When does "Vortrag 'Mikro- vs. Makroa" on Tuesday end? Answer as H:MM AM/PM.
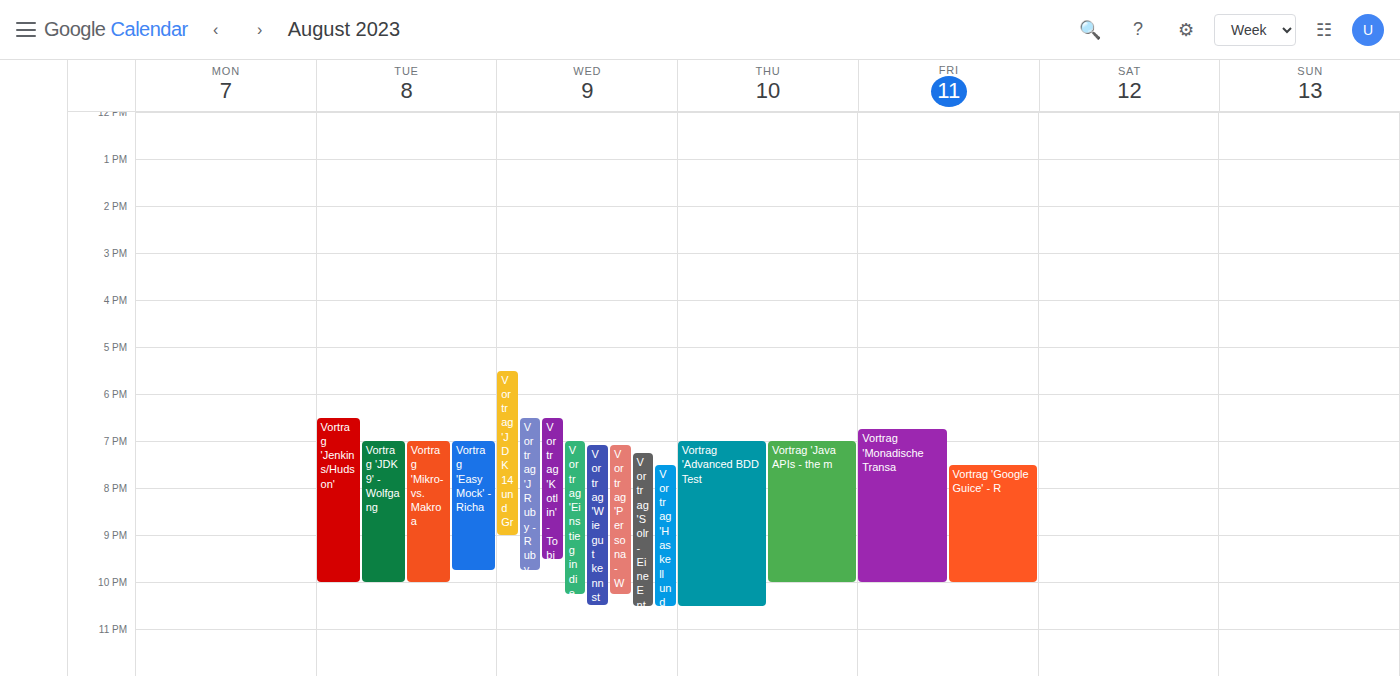
10:00 PM